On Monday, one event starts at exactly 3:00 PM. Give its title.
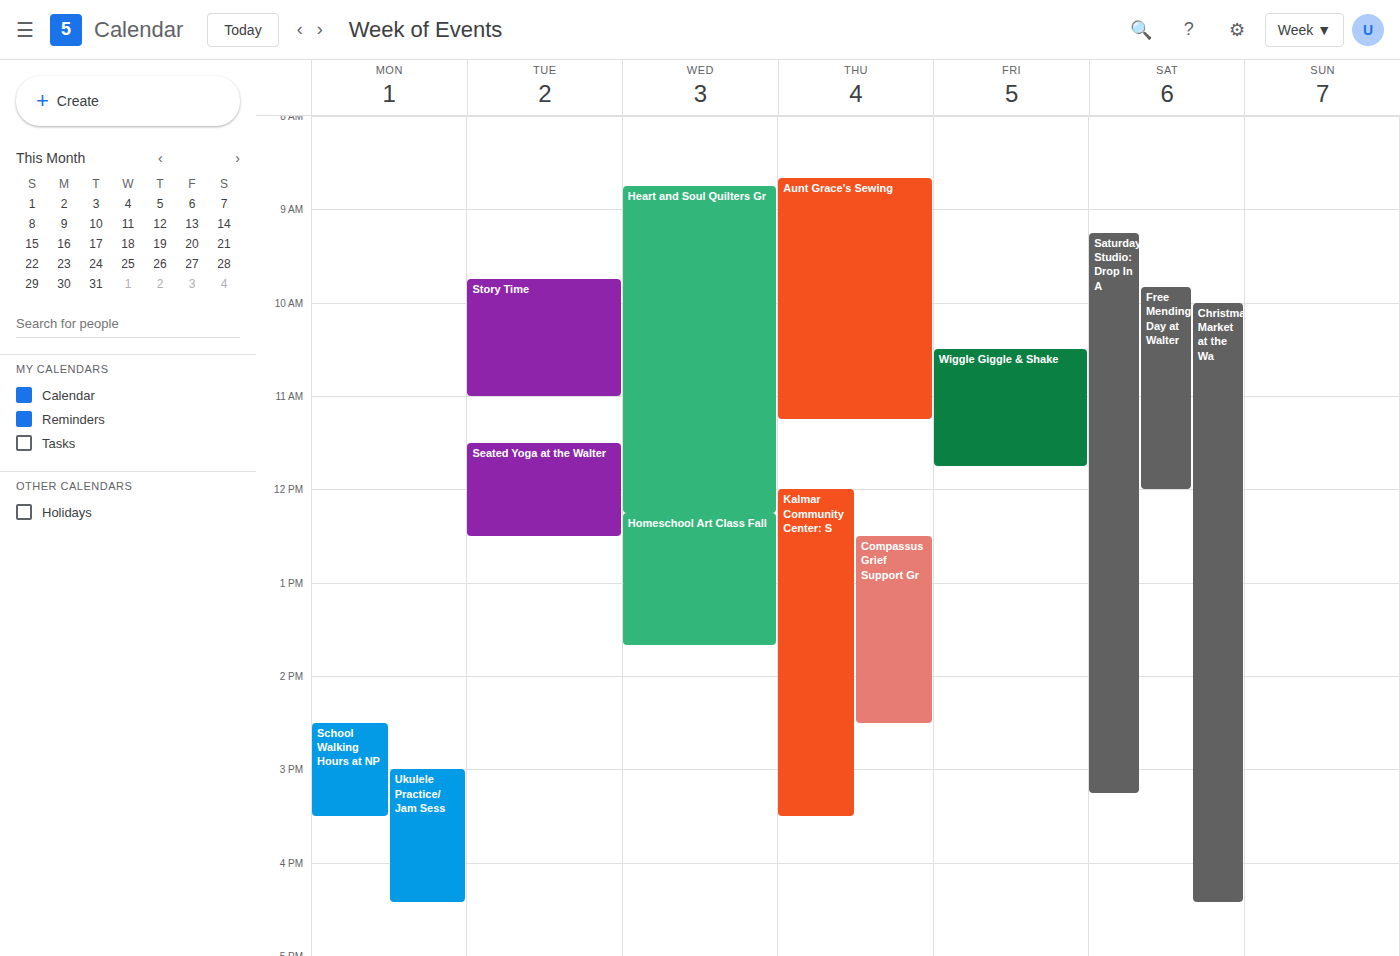
"Ukulele Practice/ Jam Sess"